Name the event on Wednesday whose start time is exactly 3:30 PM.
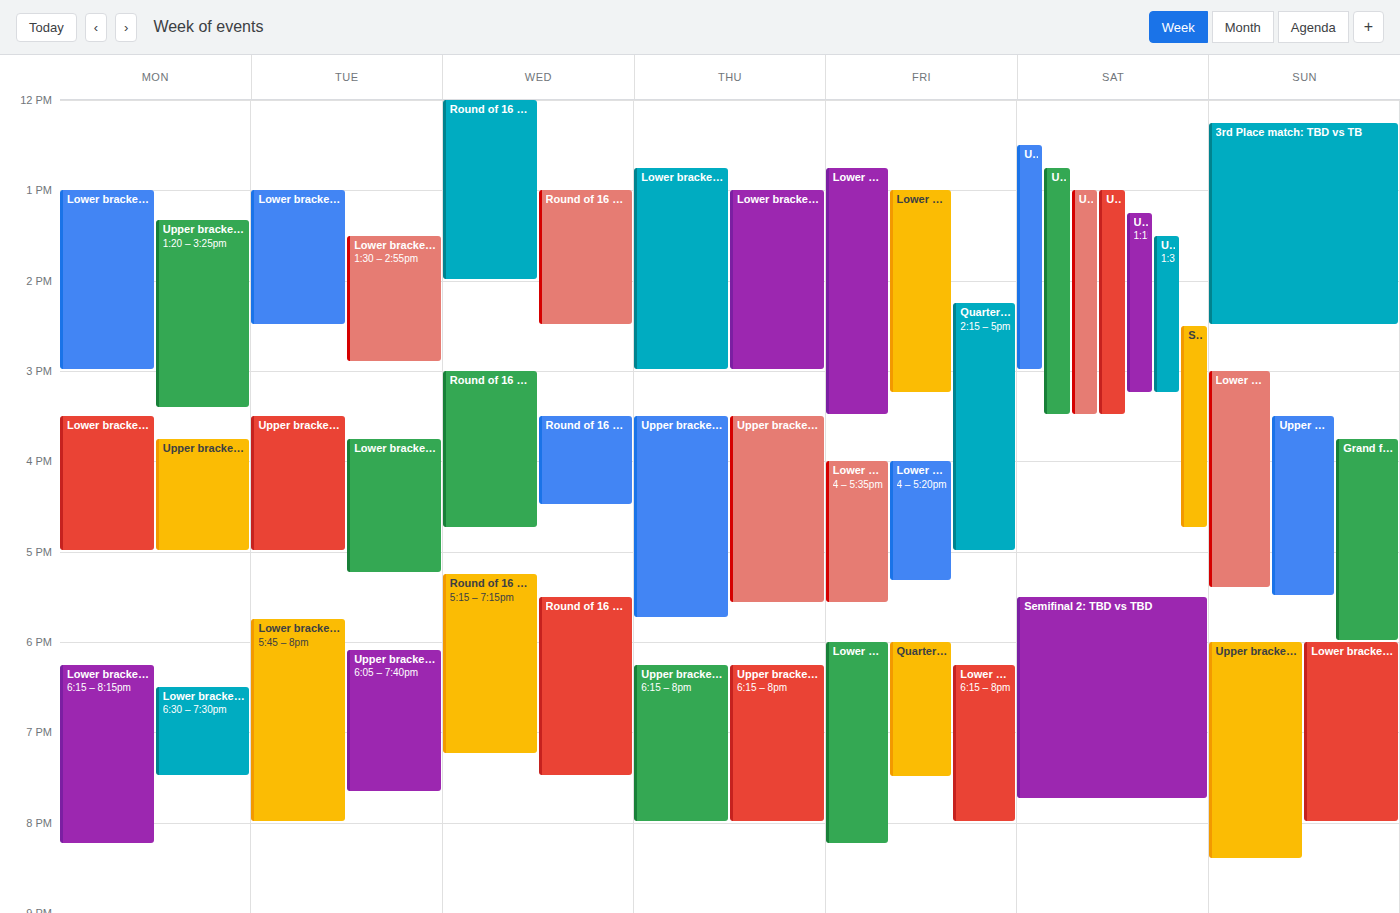
"Round of 16 match 5: LGC v"